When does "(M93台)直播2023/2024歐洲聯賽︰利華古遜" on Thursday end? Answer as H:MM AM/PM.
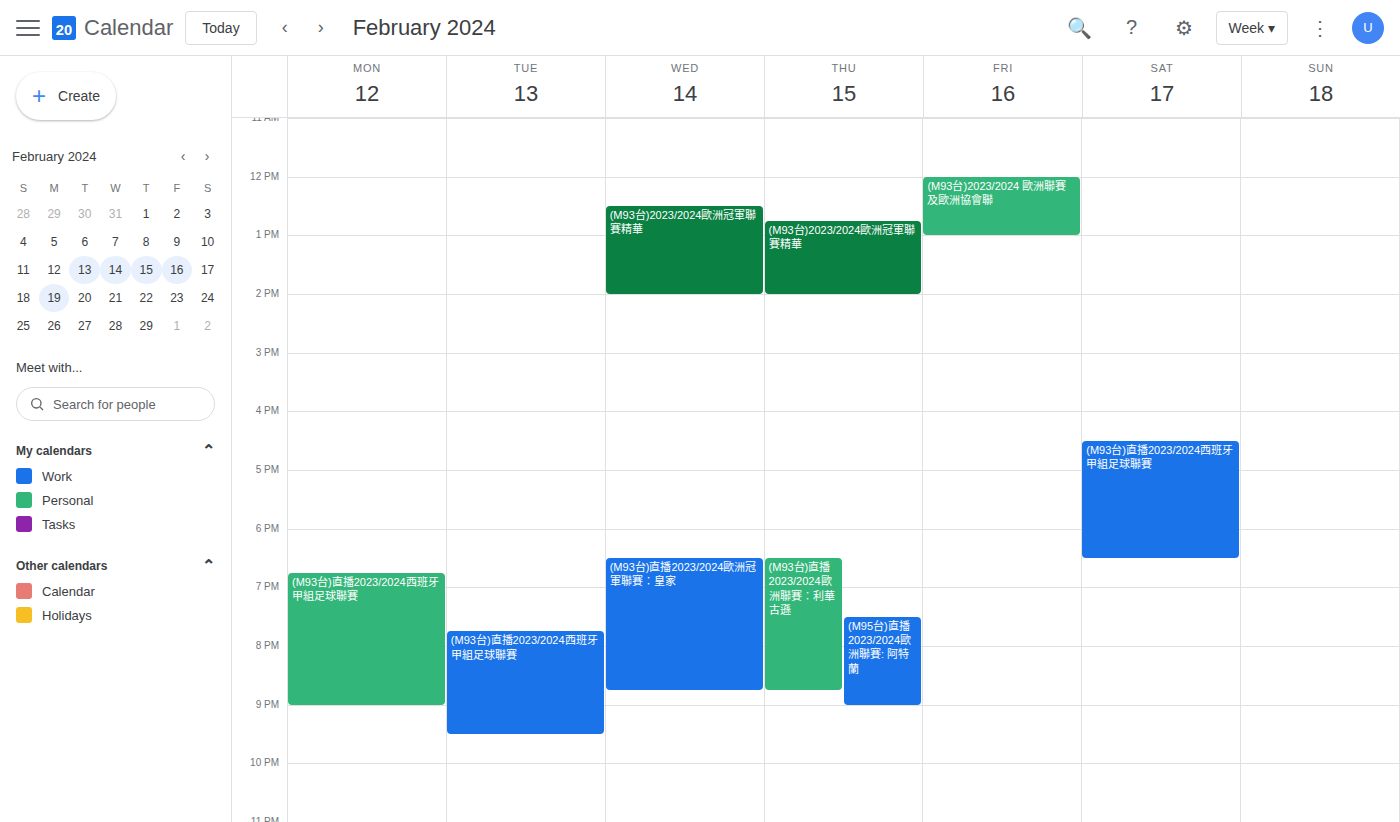
8:45 PM